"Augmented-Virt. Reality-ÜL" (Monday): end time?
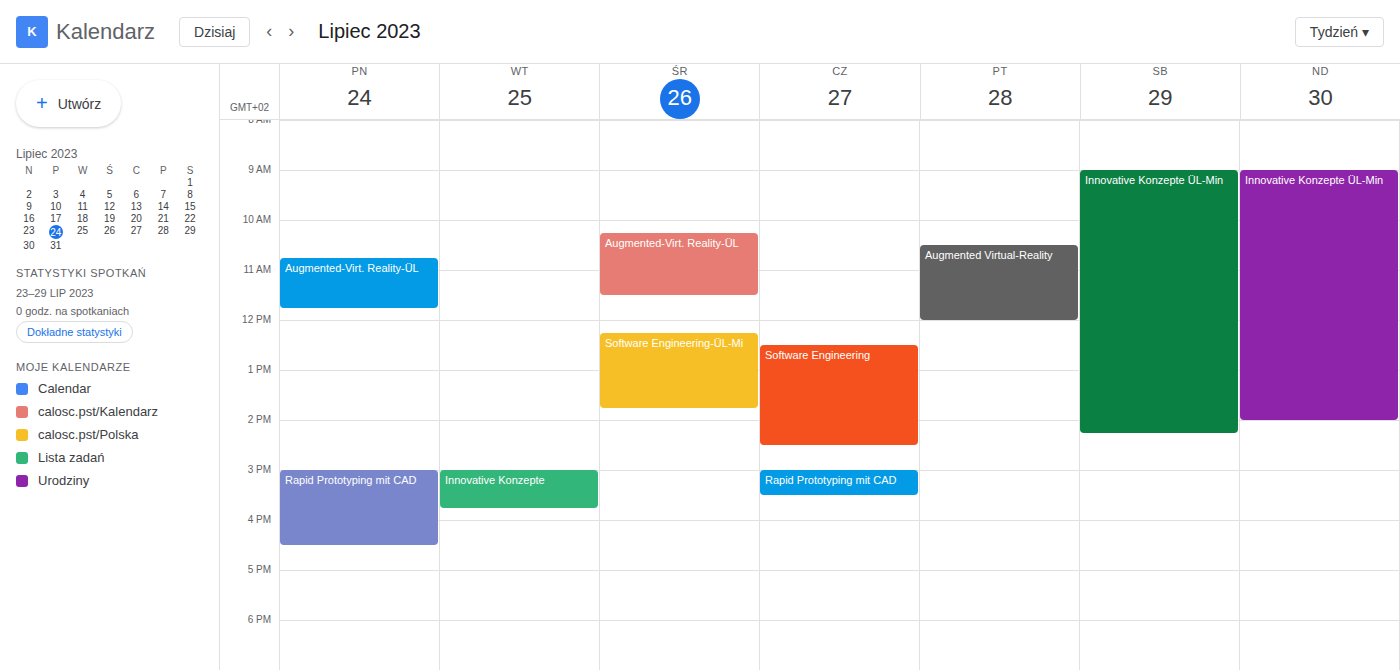
11:45 AM